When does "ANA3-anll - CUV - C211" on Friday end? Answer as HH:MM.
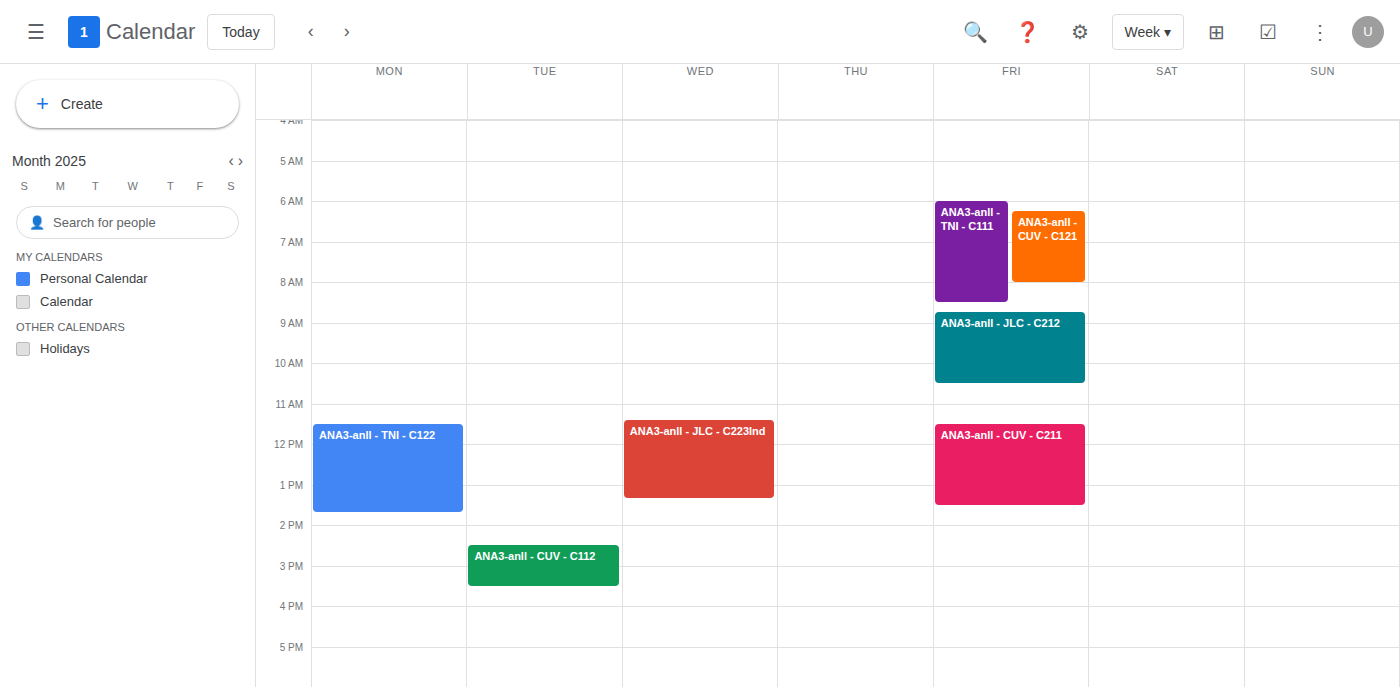
13:30